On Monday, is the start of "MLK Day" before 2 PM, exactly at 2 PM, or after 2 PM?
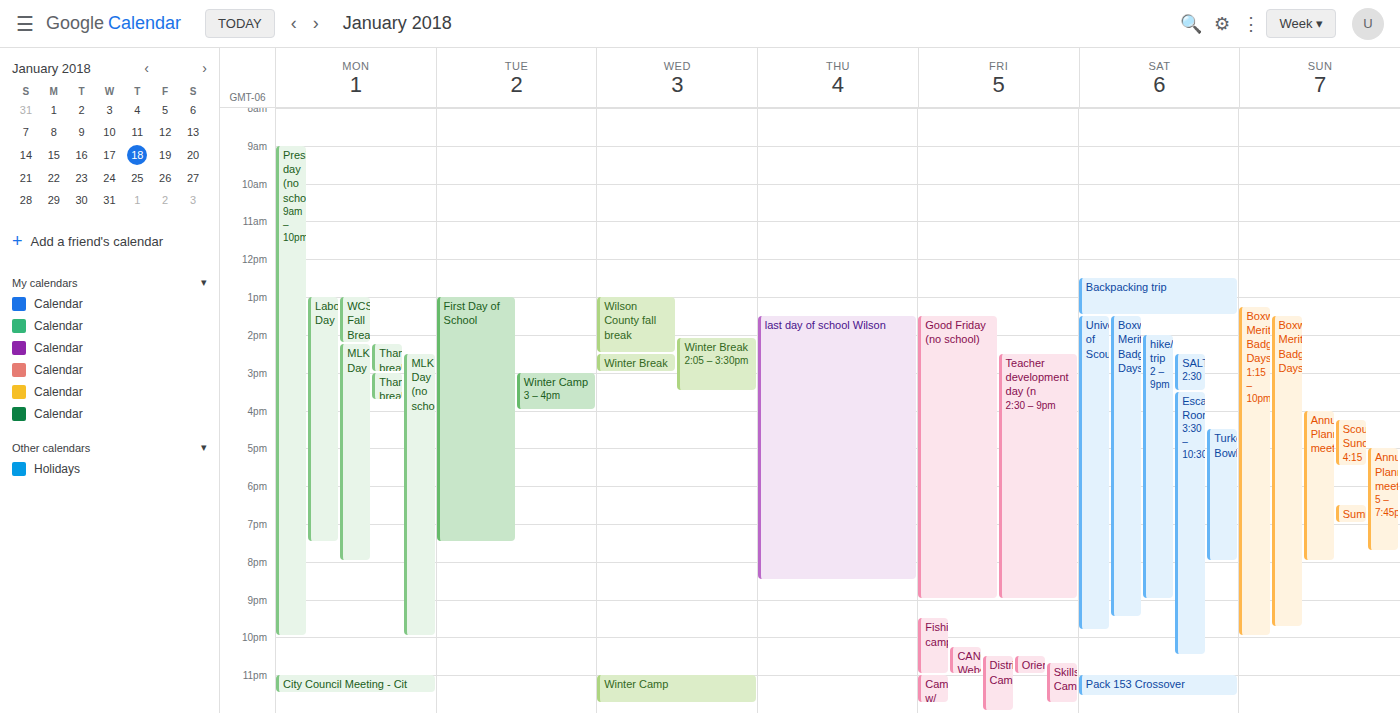
2:15 PM -- after 2 PM, 15 minutes below the 2 PM line.